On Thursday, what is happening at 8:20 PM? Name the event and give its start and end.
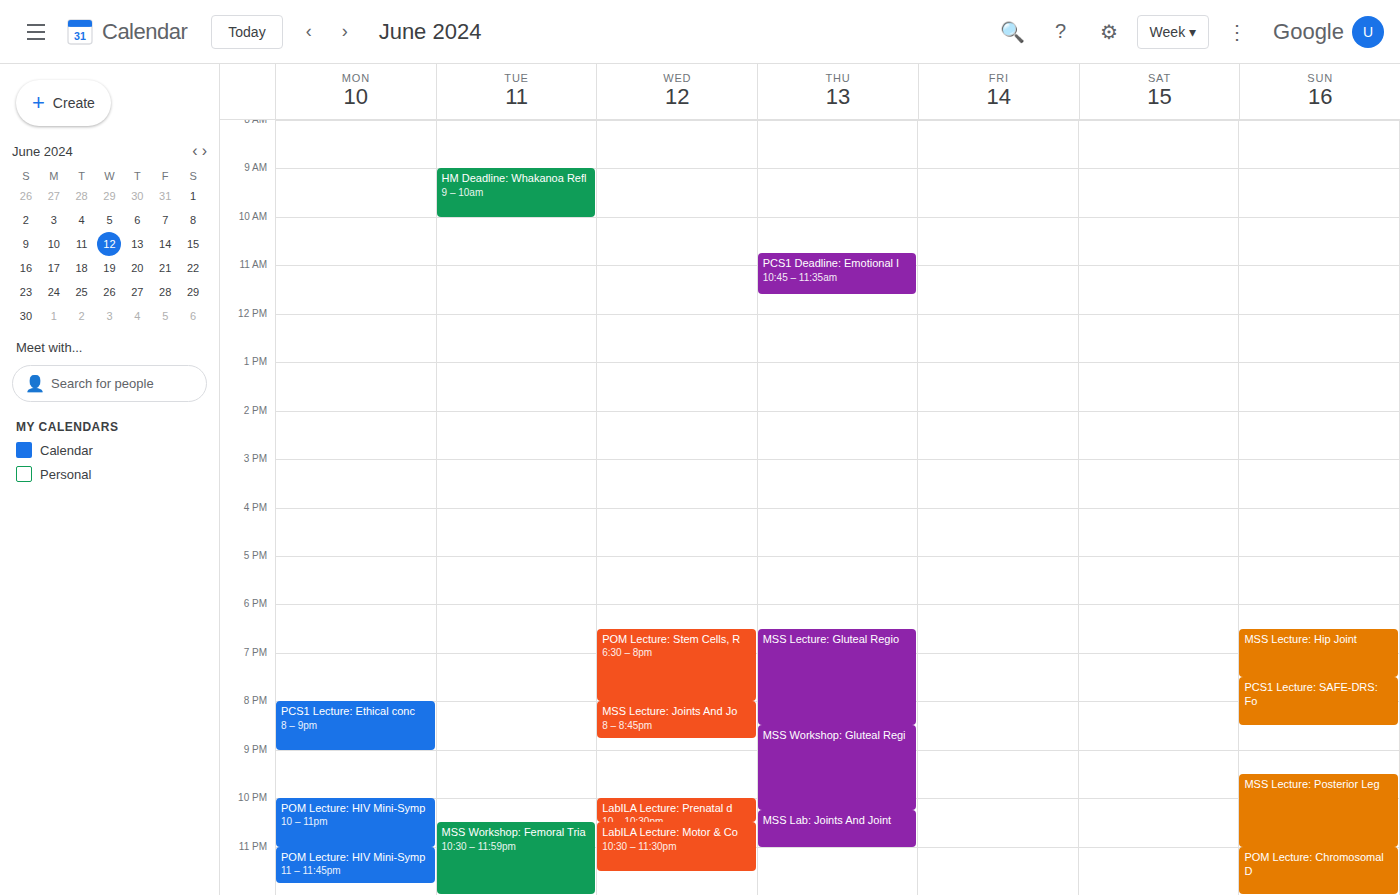
"MSS Lecture: Gluteal Regio", 6:30 PM to 8:30 PM